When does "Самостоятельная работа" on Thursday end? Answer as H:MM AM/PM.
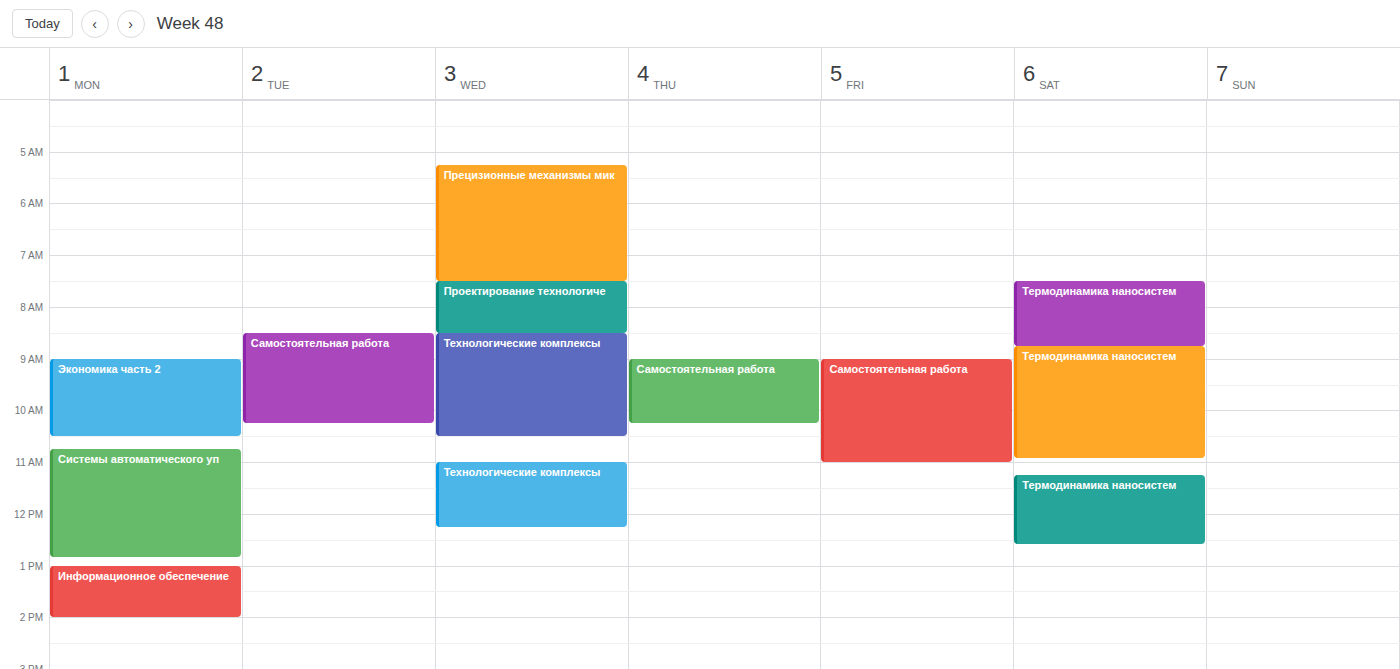
10:15 AM